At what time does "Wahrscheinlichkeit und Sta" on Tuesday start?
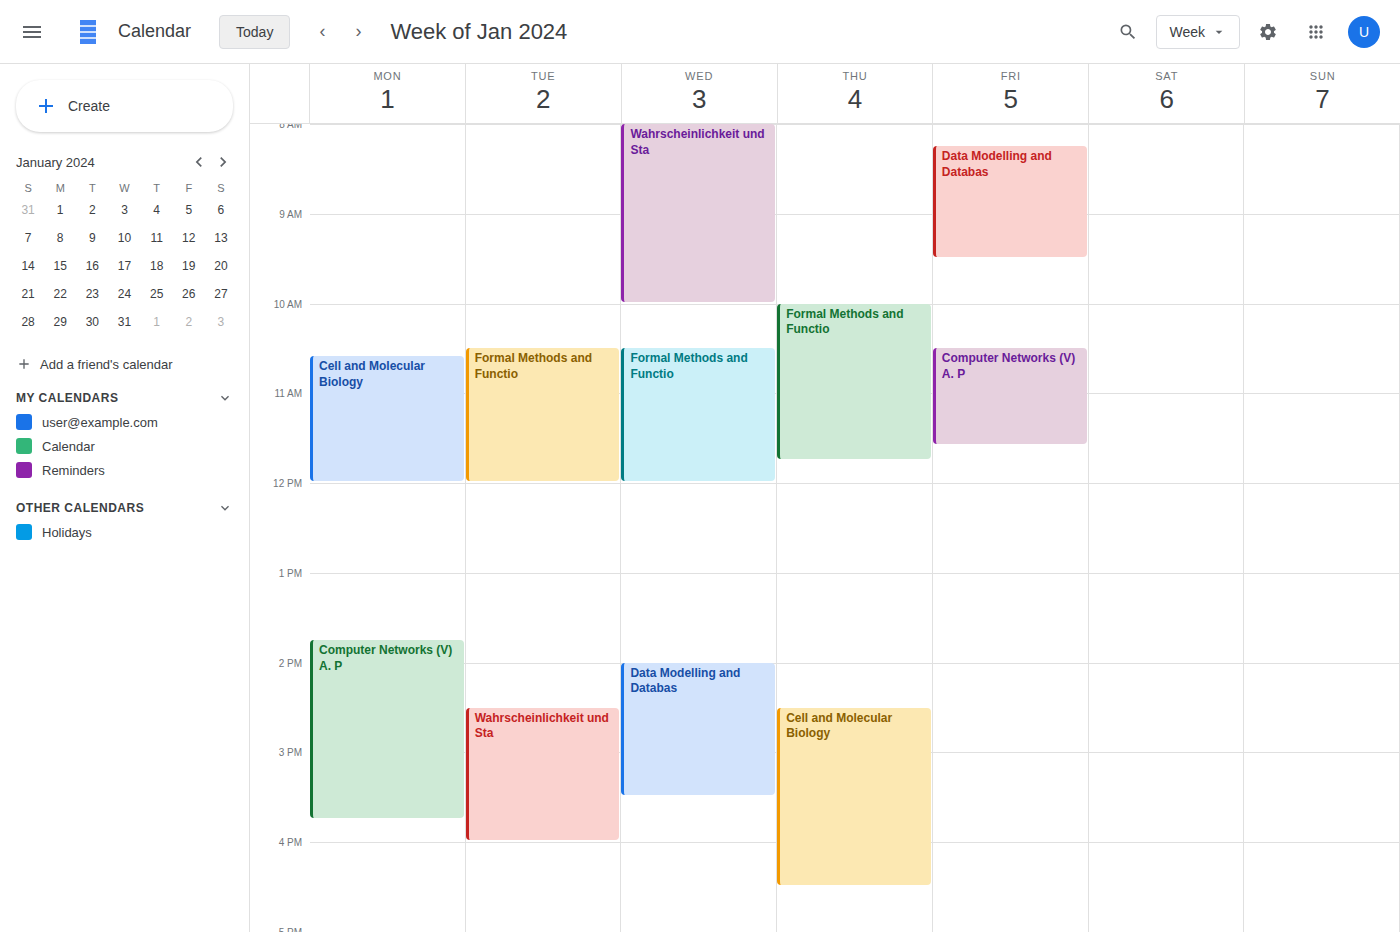
2:30 PM